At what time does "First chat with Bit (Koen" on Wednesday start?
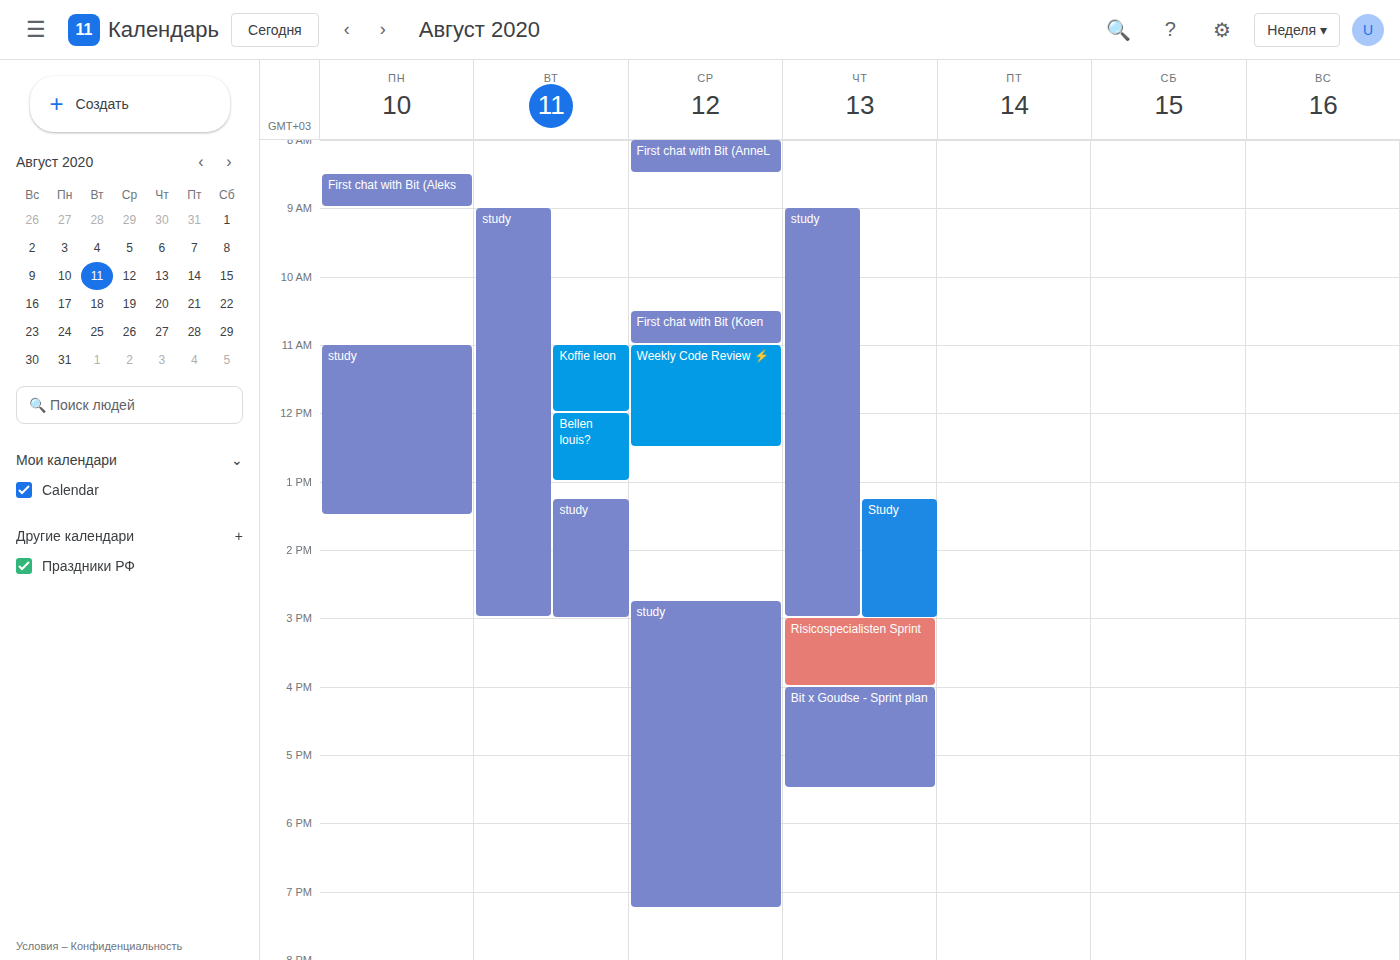
10:30 AM